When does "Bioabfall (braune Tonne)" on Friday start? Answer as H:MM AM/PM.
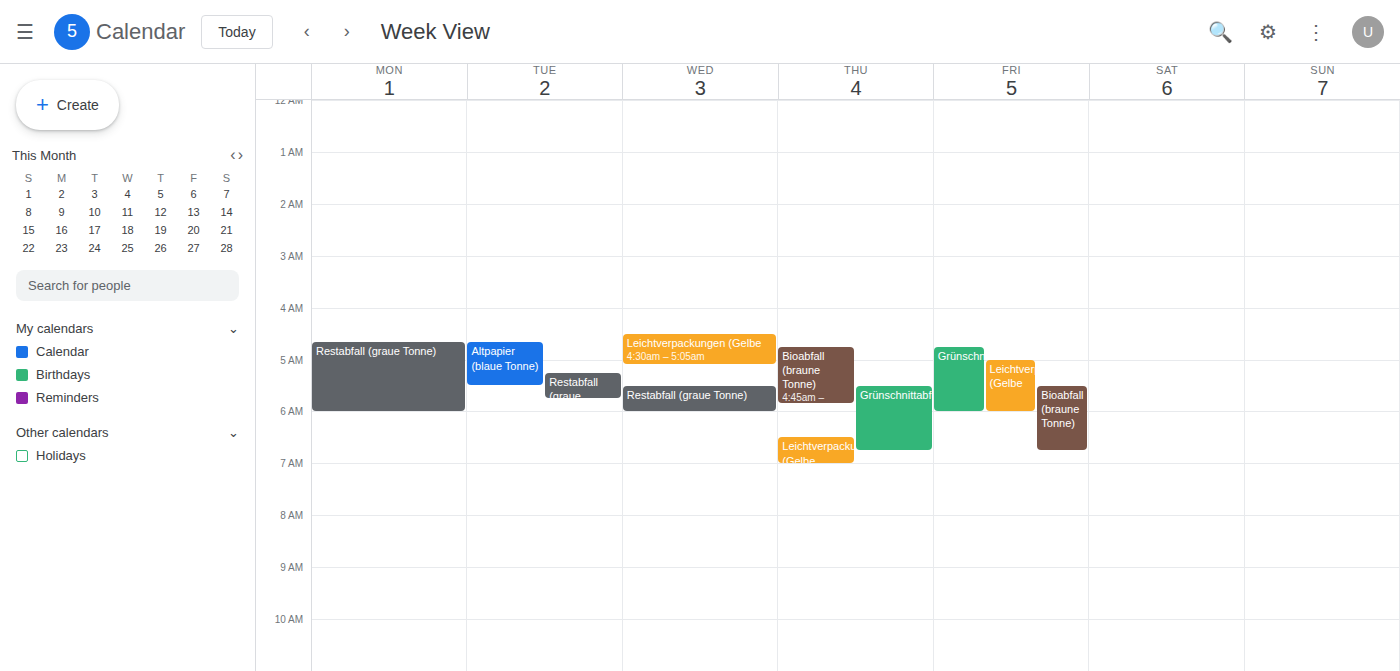
5:30 AM